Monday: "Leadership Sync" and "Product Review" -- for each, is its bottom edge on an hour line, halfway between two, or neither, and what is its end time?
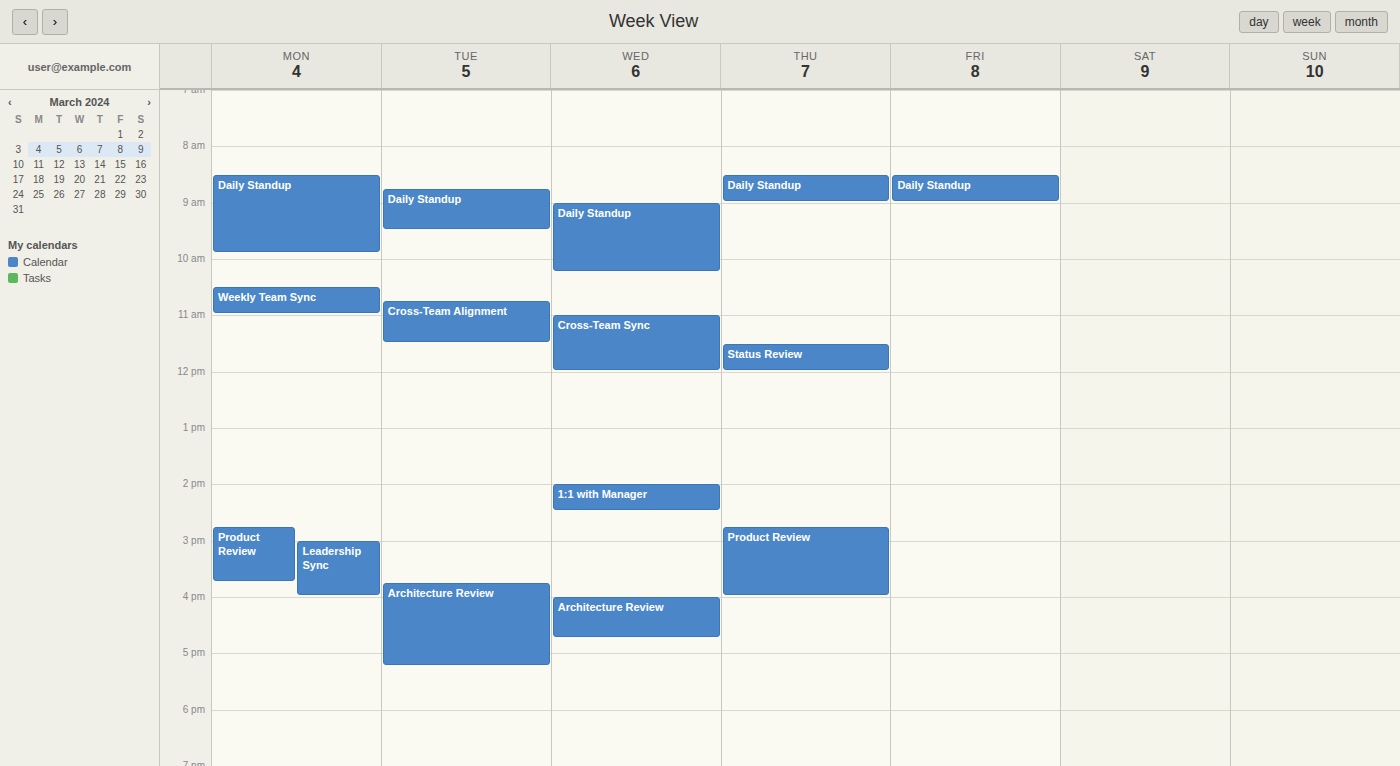
"Leadership Sync": 4:00 PM, exactly on the 4 PM line. "Product Review": 3:45 PM, neither: three quarters of the way from the 3 PM line to the 4 PM line.